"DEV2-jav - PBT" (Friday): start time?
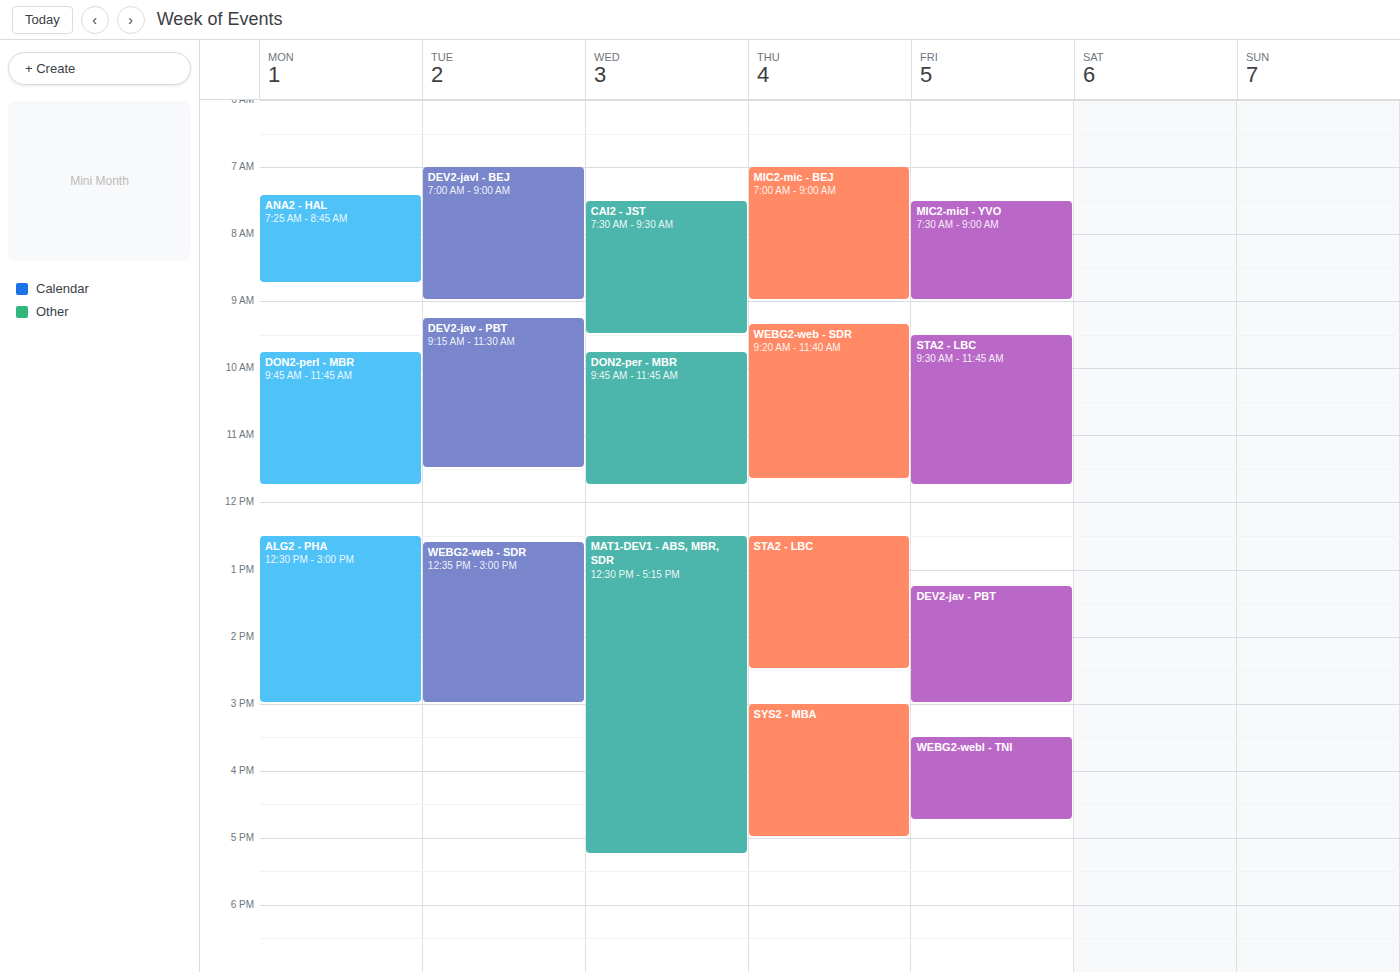
13:15